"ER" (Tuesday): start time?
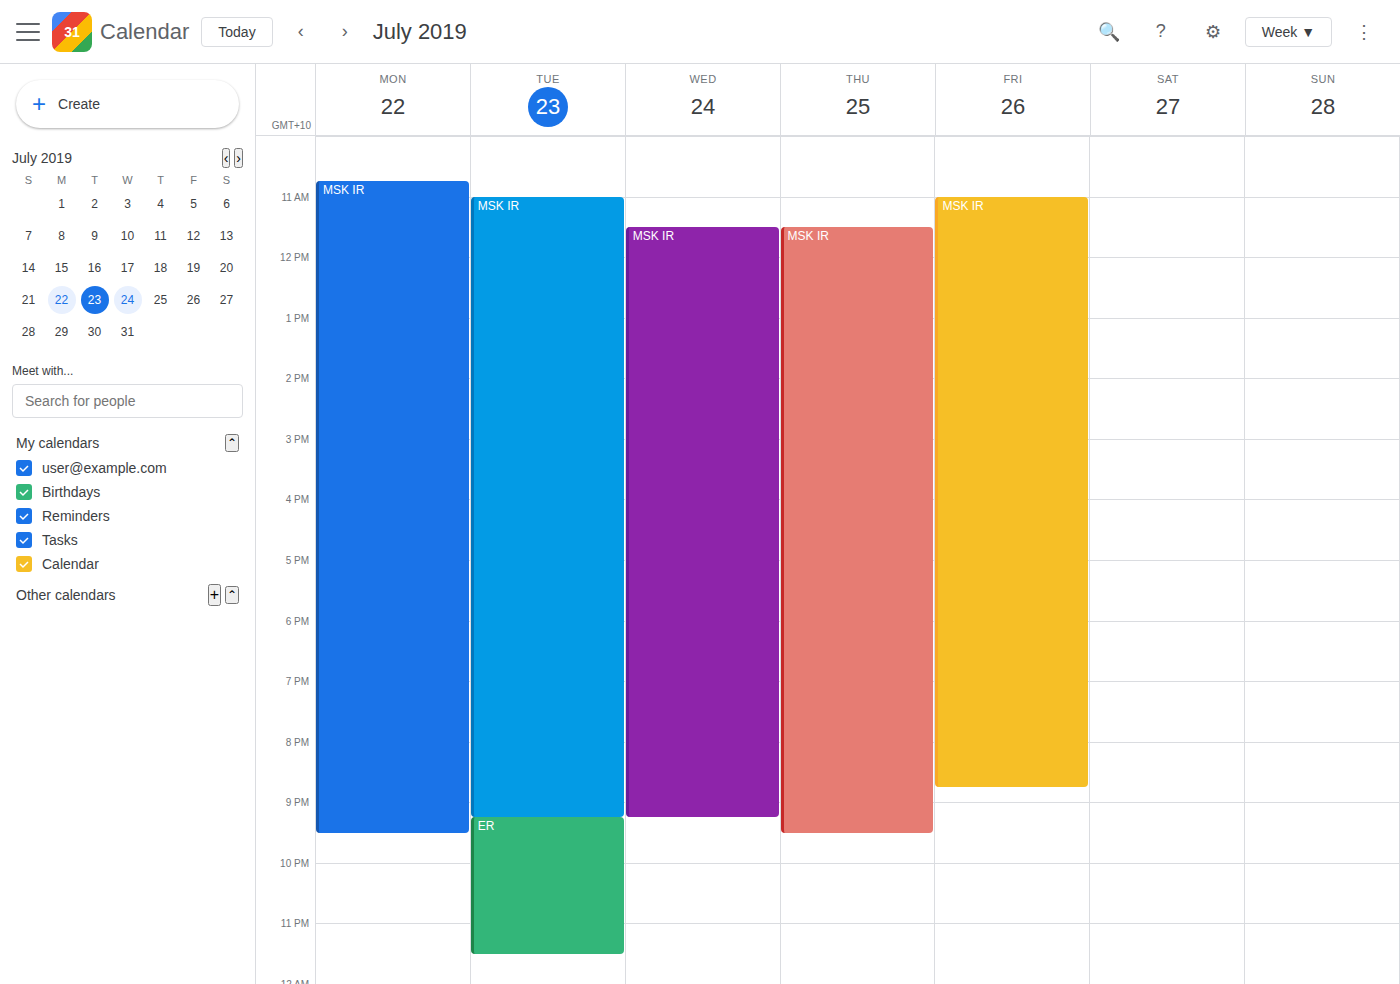
21:15